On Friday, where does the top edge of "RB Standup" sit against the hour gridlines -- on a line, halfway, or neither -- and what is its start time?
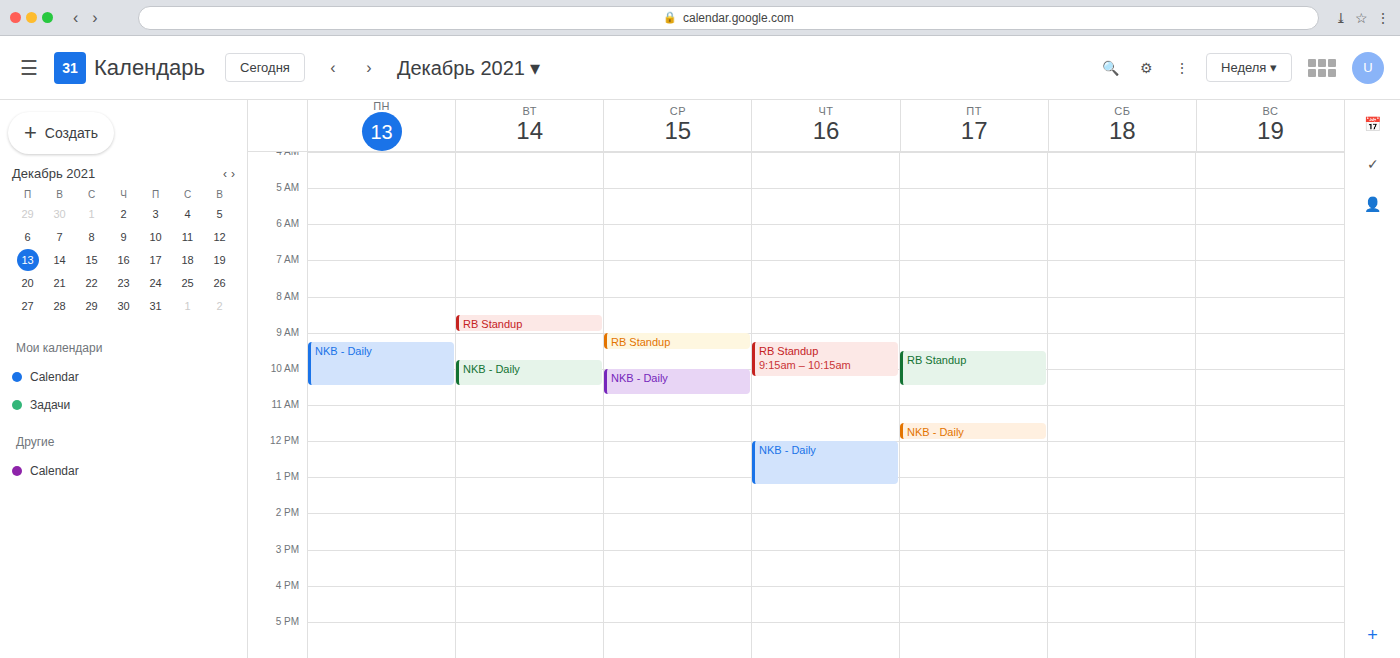
9:30 AM -- halfway between the 9 AM and 10 AM lines.